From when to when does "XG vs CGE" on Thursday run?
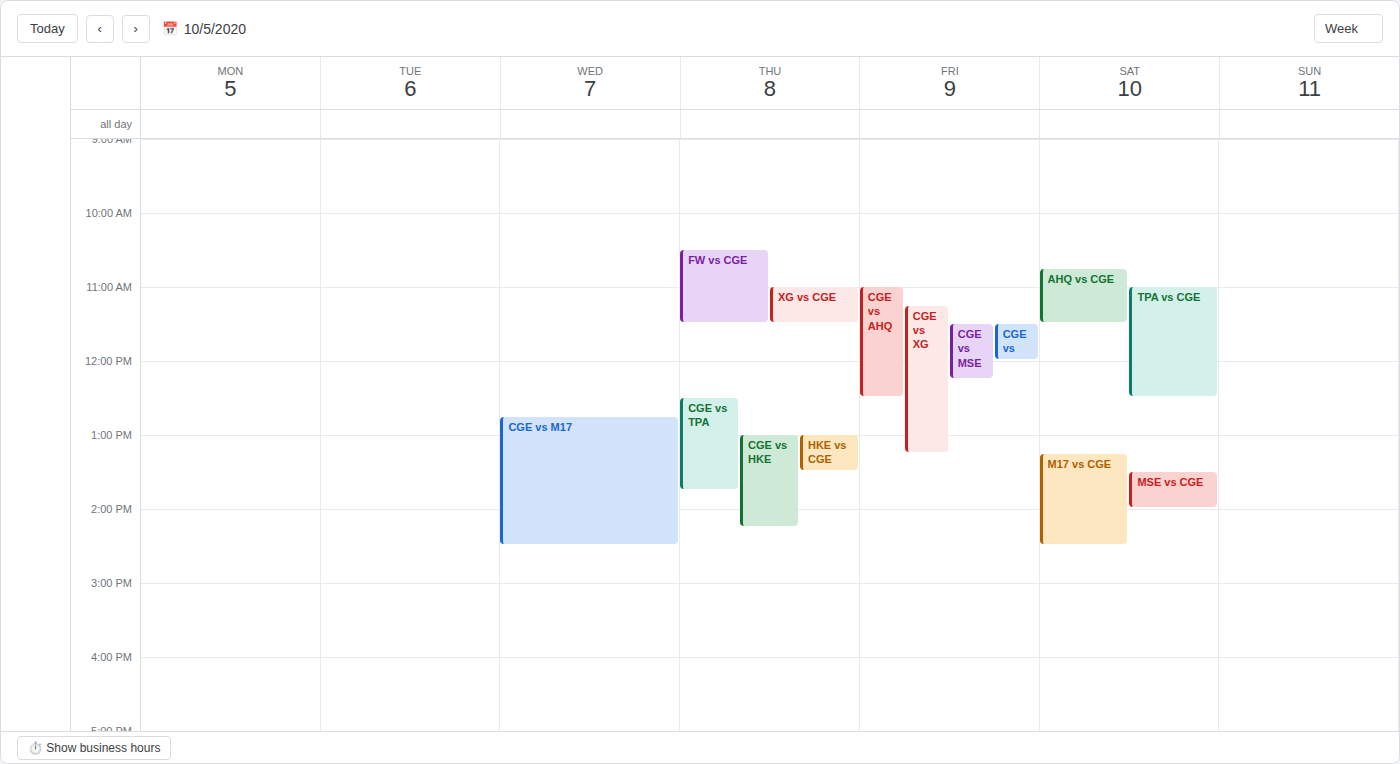
11:00 AM to 11:30 AM